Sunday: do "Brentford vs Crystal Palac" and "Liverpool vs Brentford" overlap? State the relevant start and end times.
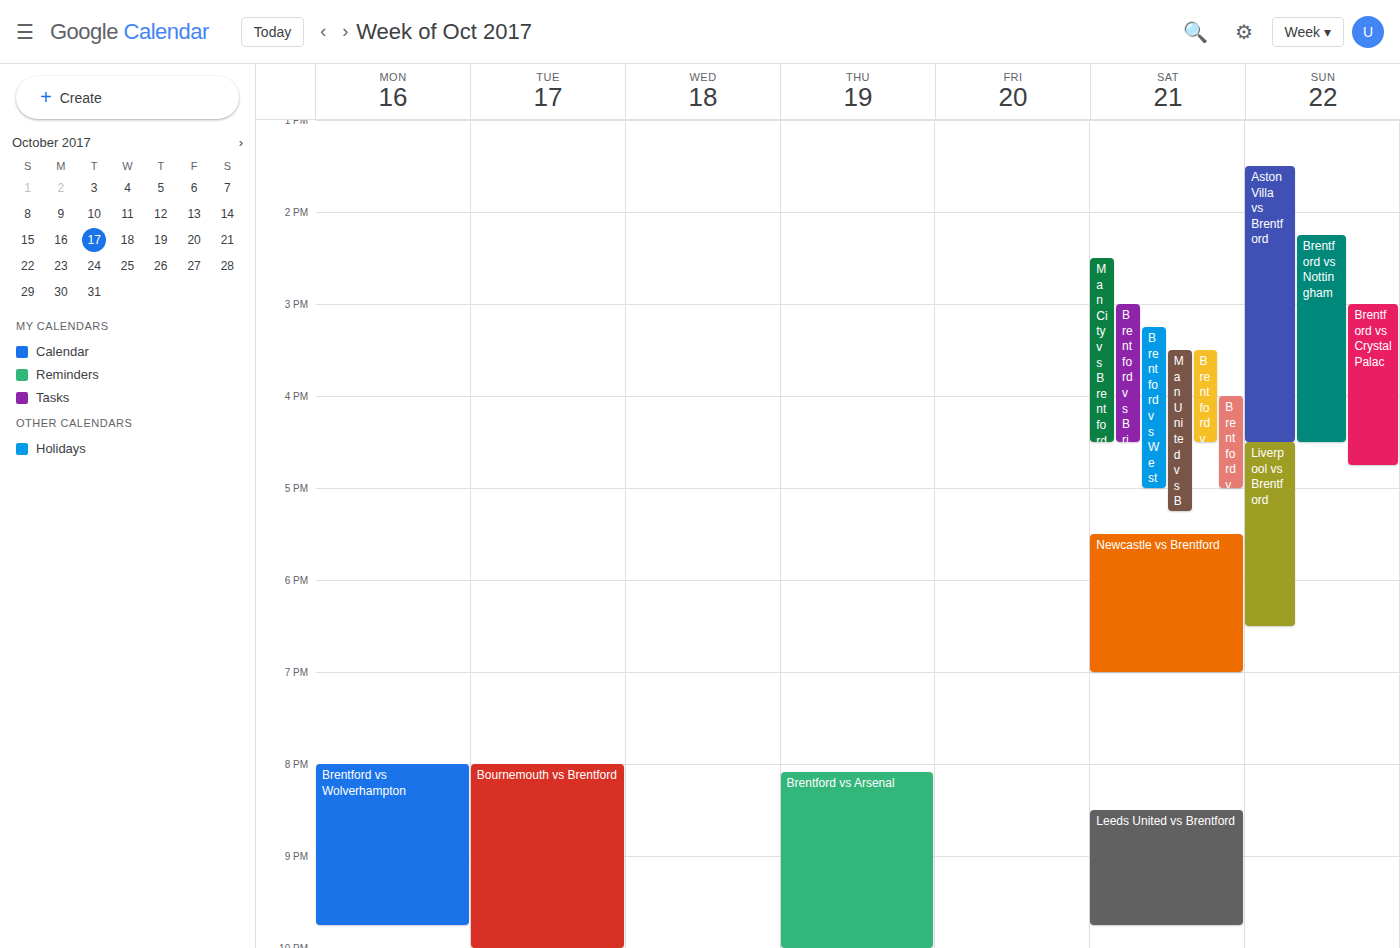
"Liverpool vs Brentford" starts at 4:30 PM, before "Brentford vs Crystal Palac" ends at 4:45 PM -- they overlap.